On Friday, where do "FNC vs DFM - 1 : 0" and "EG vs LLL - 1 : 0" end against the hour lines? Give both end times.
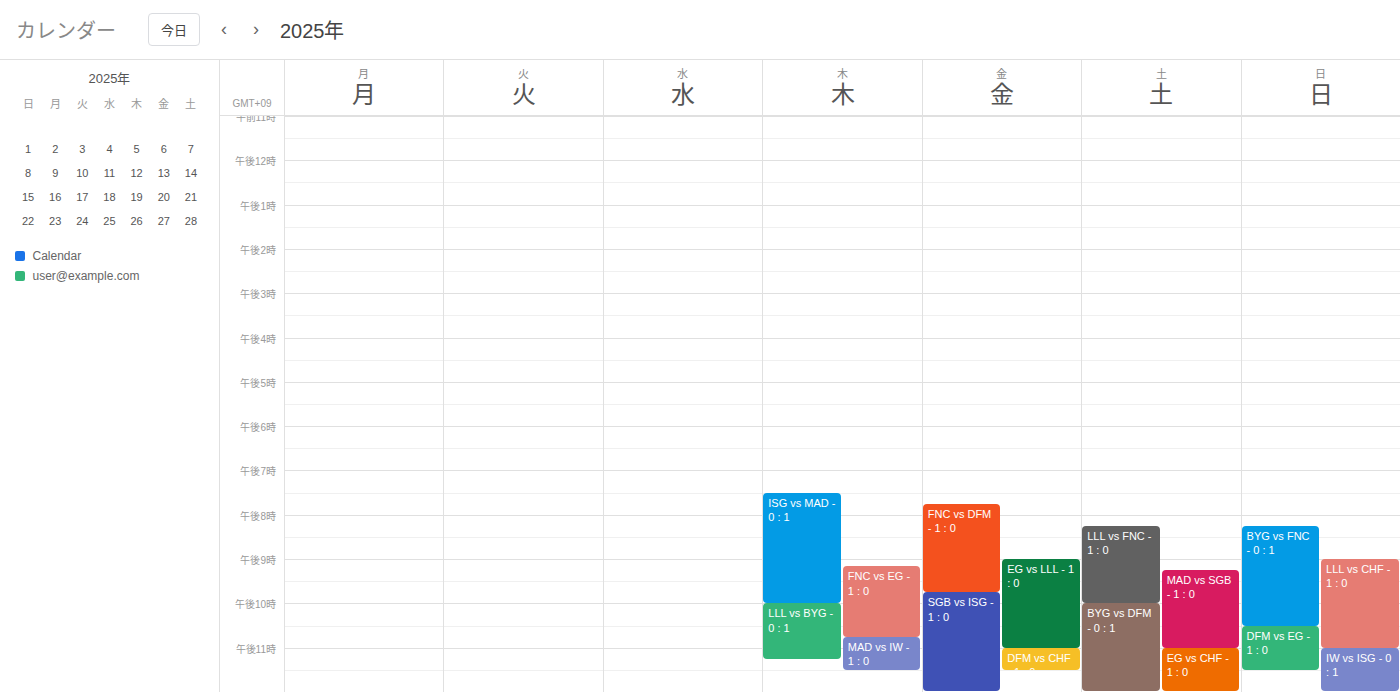
"FNC vs DFM - 1 : 0": 9:45 PM, neither: three quarters of the way from the 9 PM line to the 10 PM line. "EG vs LLL - 1 : 0": 11:00 PM, exactly on the 11 PM line.